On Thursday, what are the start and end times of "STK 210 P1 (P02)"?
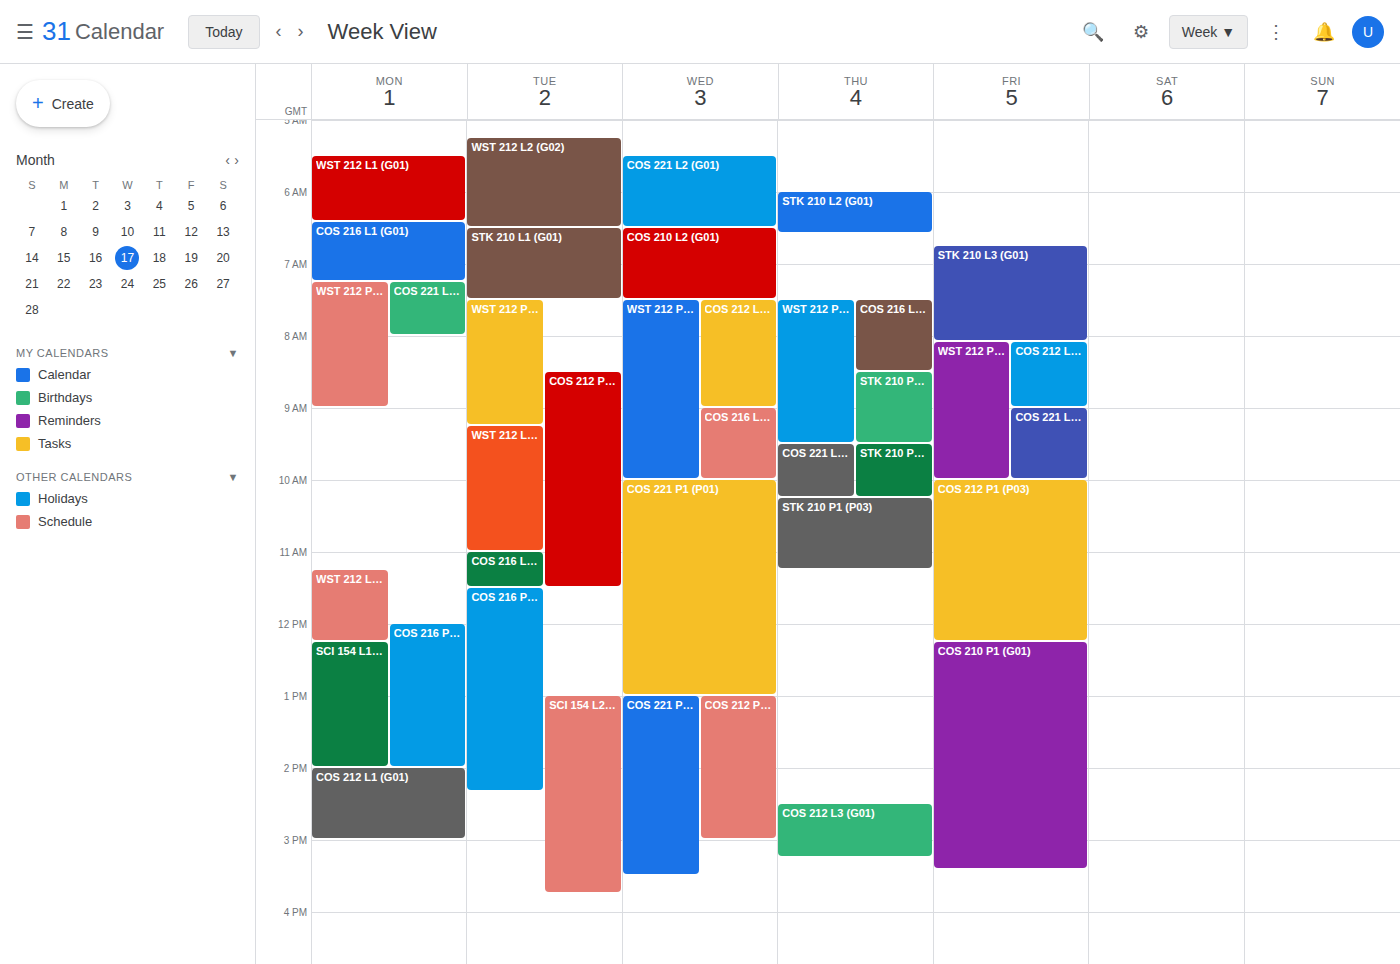
9:30 AM to 10:15 AM